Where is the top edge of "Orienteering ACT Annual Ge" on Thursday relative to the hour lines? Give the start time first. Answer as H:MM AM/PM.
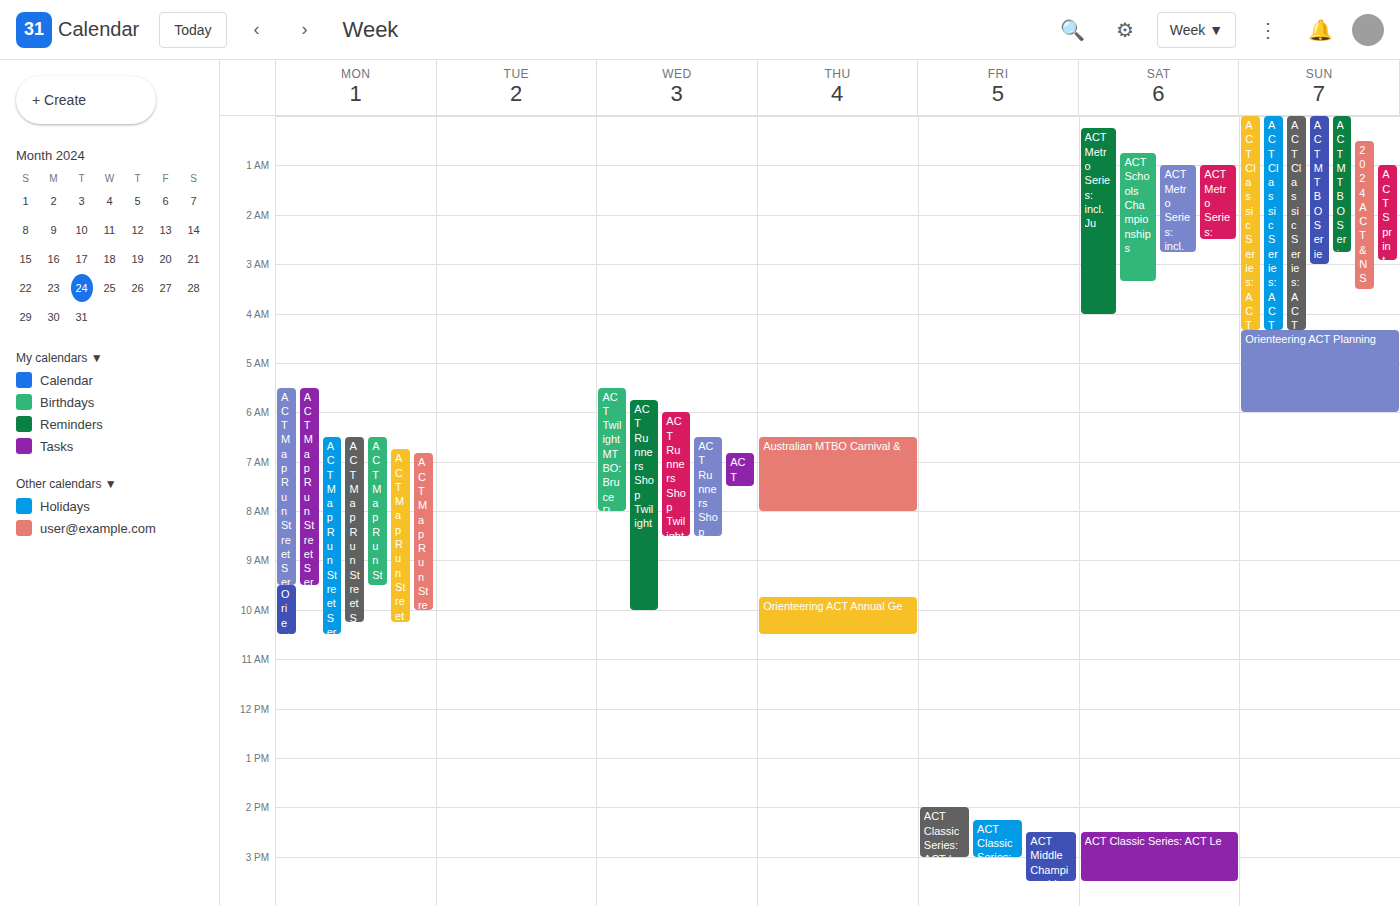
9:45 AM -- neither: three quarters of the way from the 9 AM line to the 10 AM line.